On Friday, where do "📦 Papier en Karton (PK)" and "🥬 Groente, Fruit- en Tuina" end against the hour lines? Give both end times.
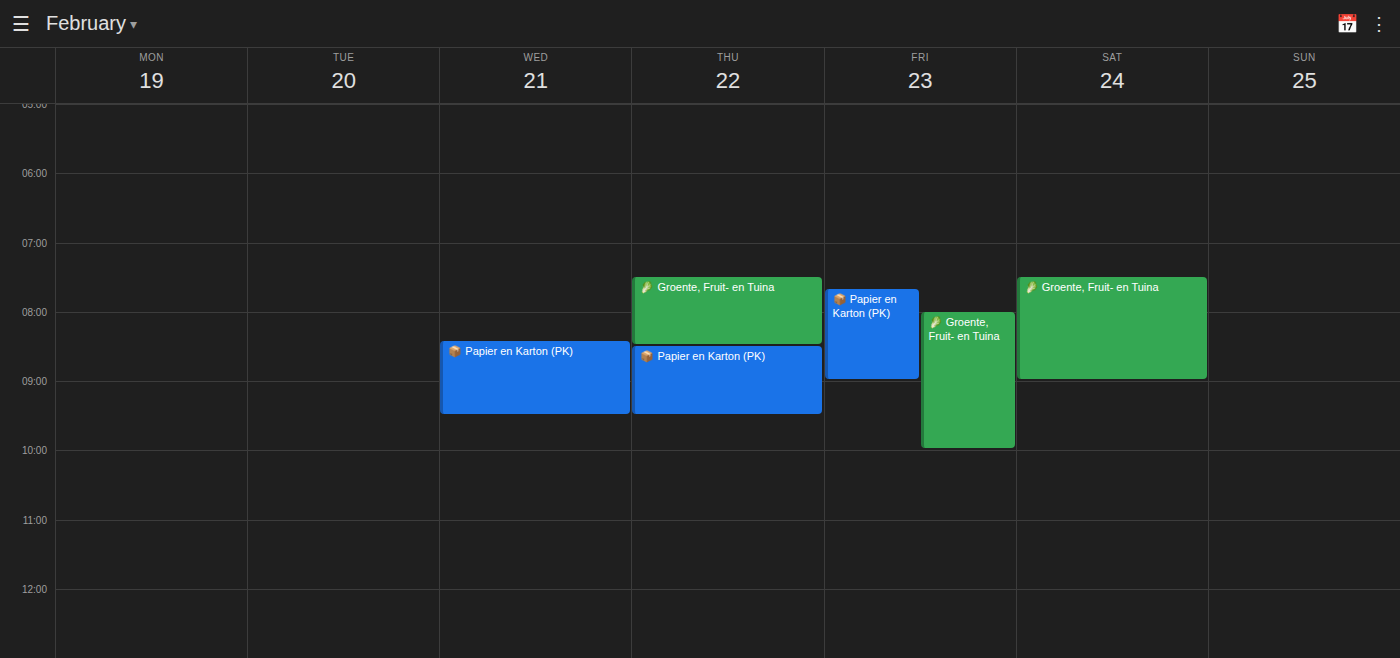
"📦 Papier en Karton (PK)": 09:00, exactly on the 09:00 line. "🥬 Groente, Fruit- en Tuina": 10:00, exactly on the 10:00 line.